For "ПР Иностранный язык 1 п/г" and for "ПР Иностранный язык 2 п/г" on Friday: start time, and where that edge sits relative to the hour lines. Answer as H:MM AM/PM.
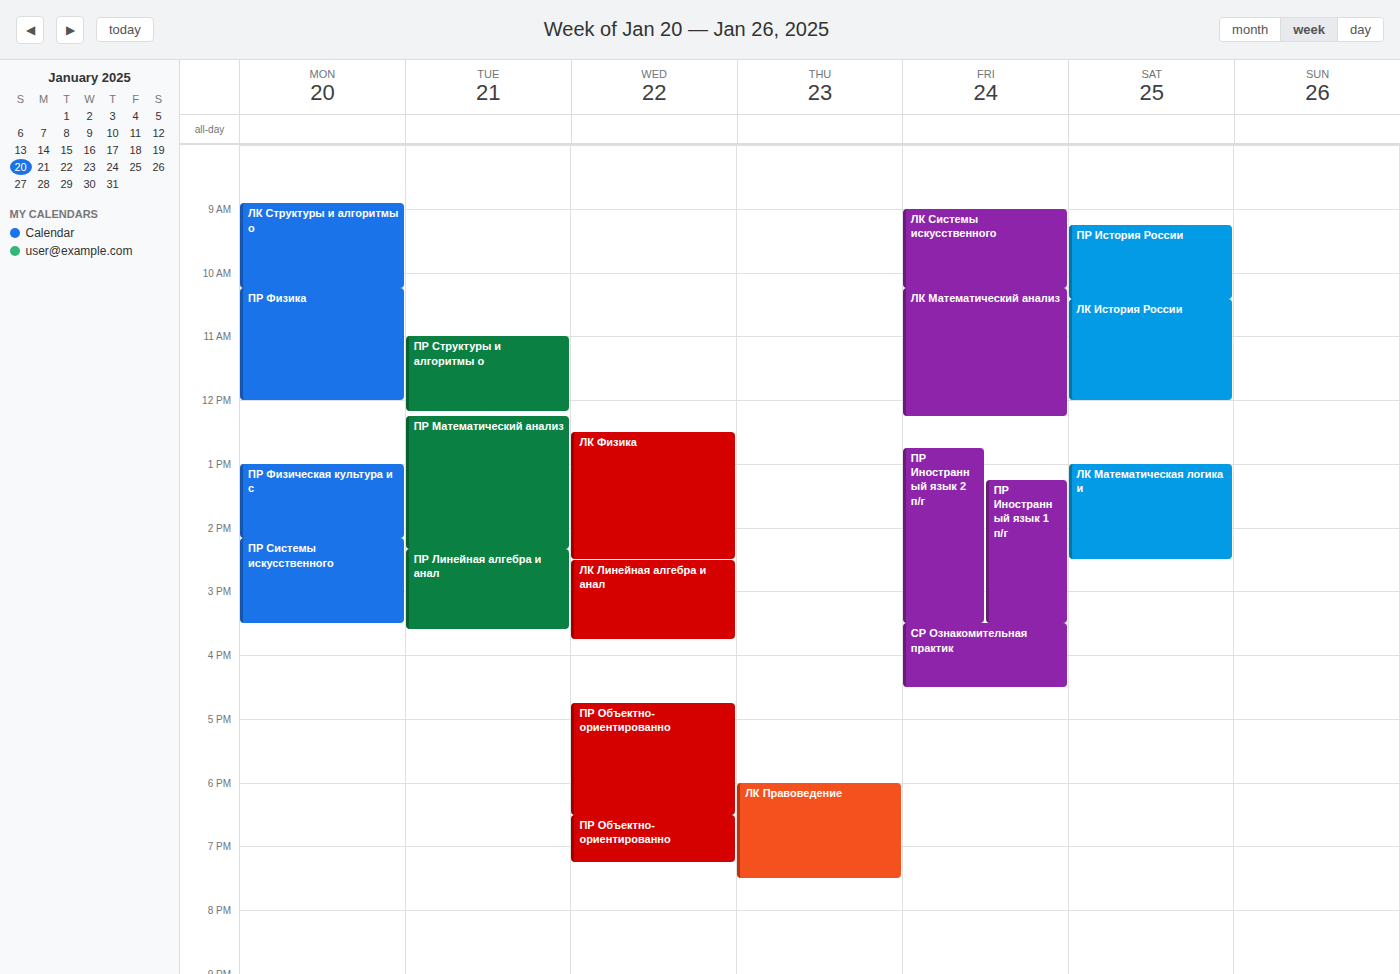
"ПР Иностранный язык 1 п/г": 1:15 PM, neither: a quarter of the way from the 1 PM line to the 2 PM line. "ПР Иностранный язык 2 п/г": 12:45 PM, neither: three quarters of the way from the 12 PM line to the 1 PM line.